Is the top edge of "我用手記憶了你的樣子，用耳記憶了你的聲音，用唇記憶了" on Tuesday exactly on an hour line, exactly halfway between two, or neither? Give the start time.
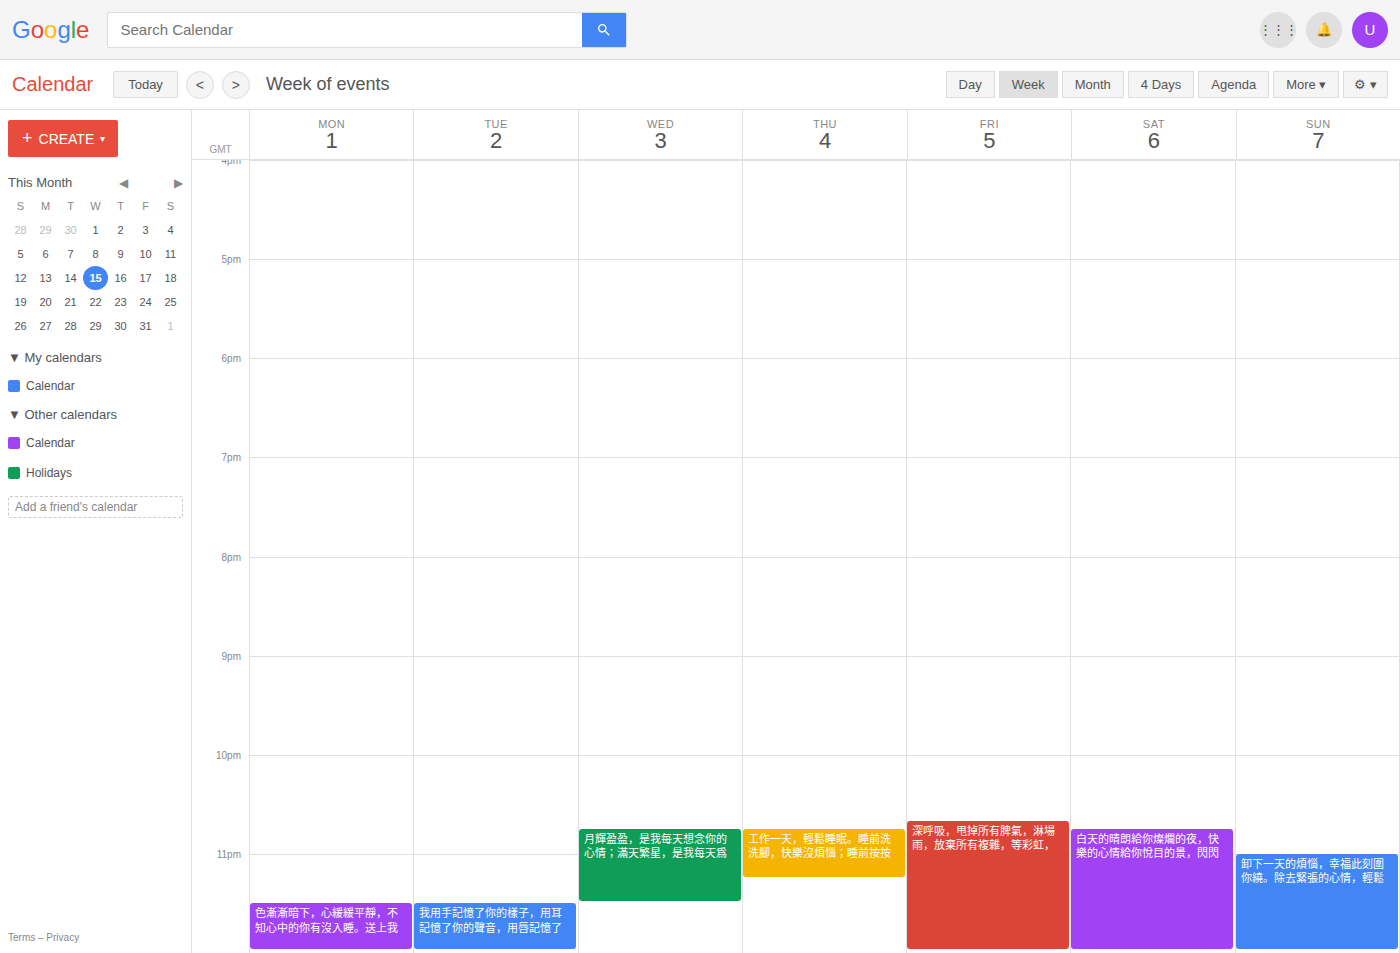
11:30 PM -- halfway between the 11 PM and 12 AM lines.